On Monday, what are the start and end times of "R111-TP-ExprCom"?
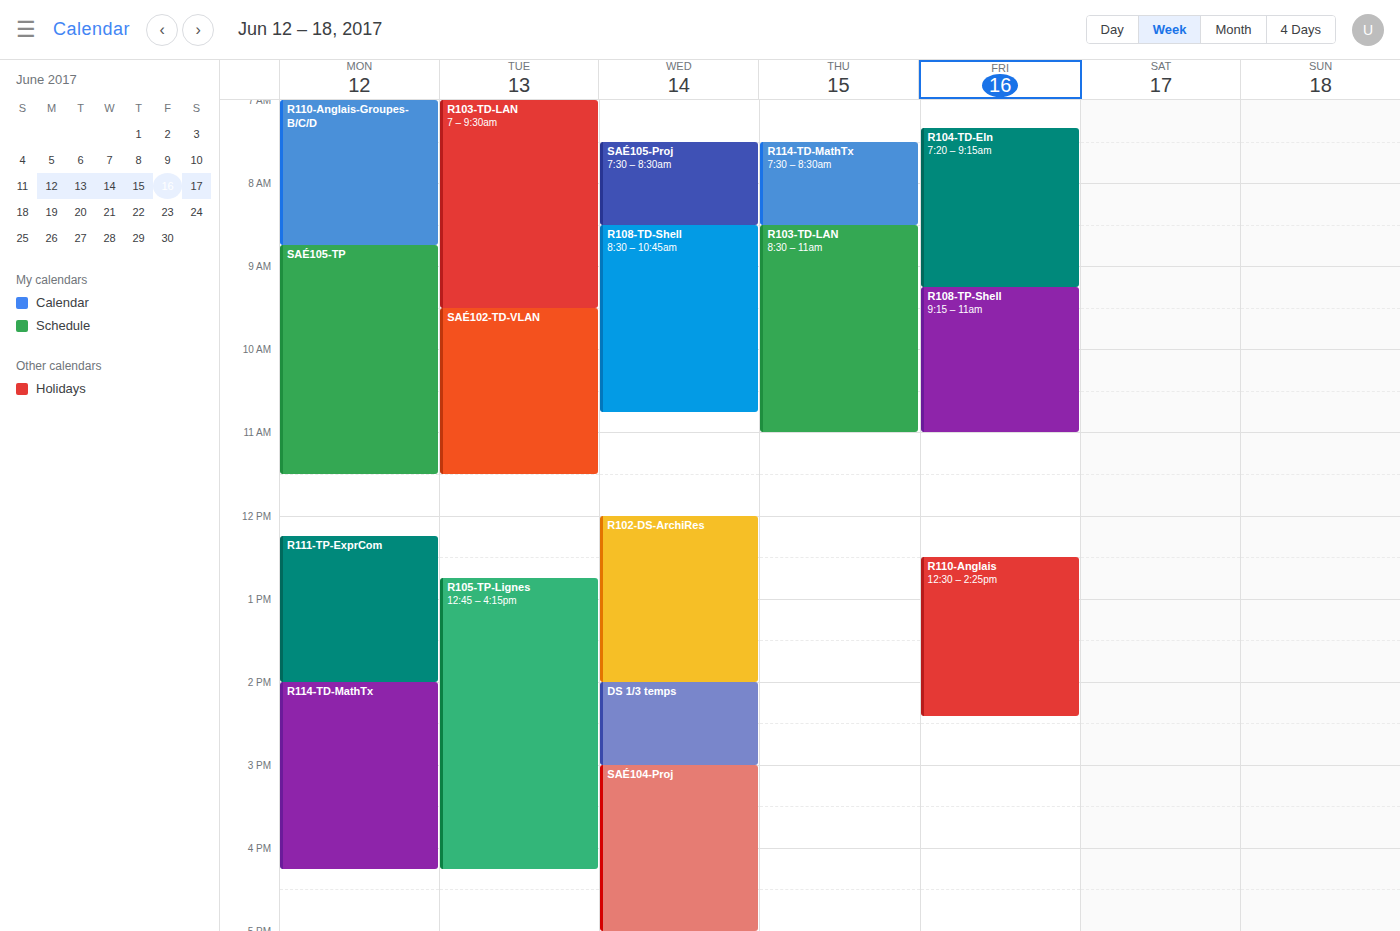
12:15 PM to 2:00 PM